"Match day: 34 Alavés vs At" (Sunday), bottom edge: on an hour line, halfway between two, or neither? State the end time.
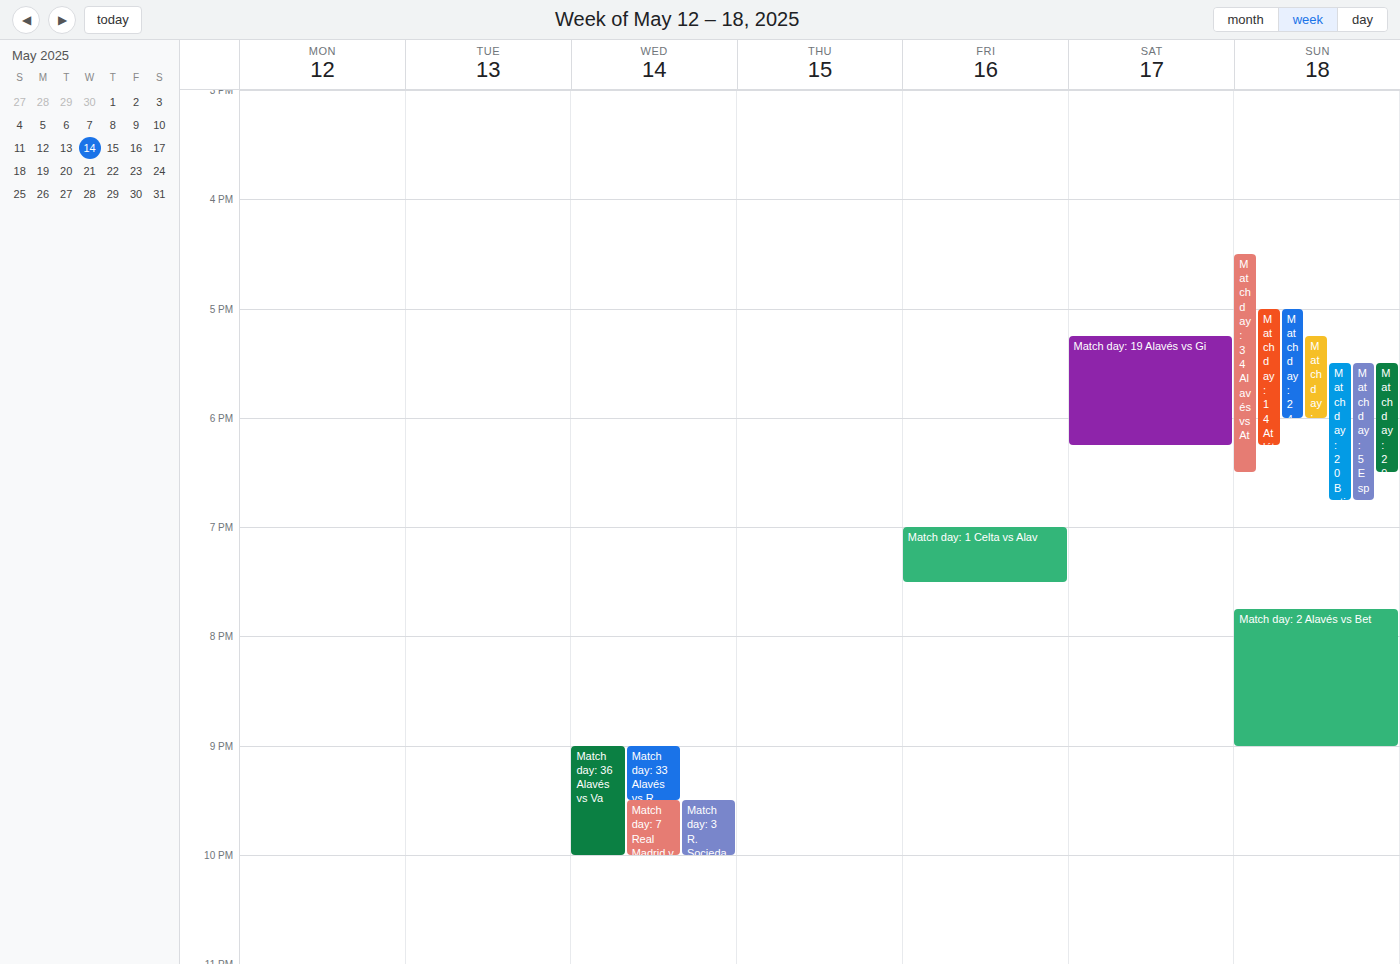
6:30 PM -- halfway between the 6 PM and 7 PM lines.